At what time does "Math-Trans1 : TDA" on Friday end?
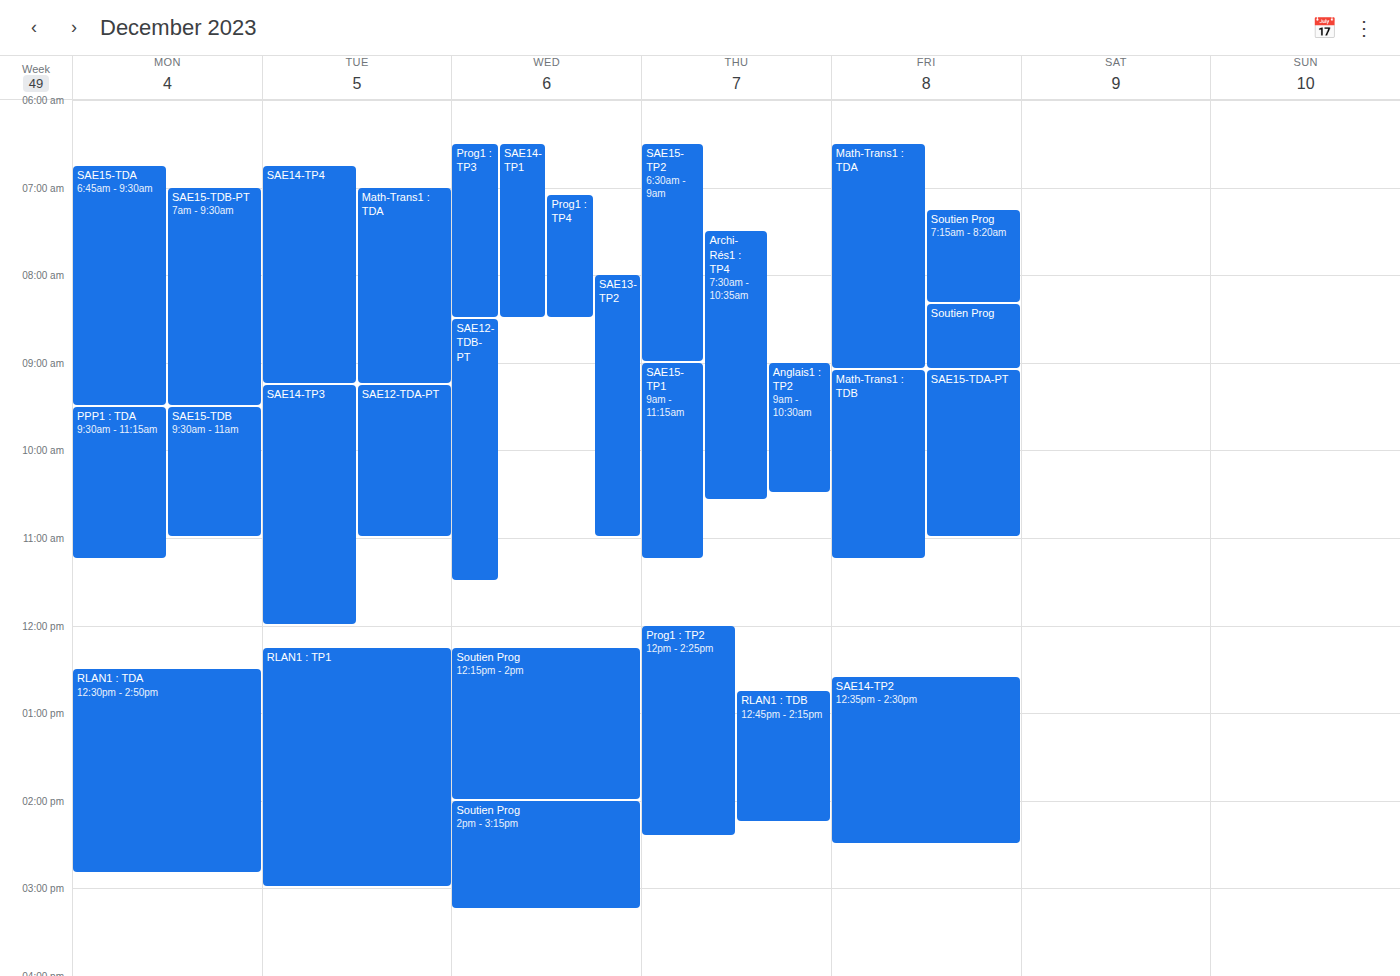
9:05 AM